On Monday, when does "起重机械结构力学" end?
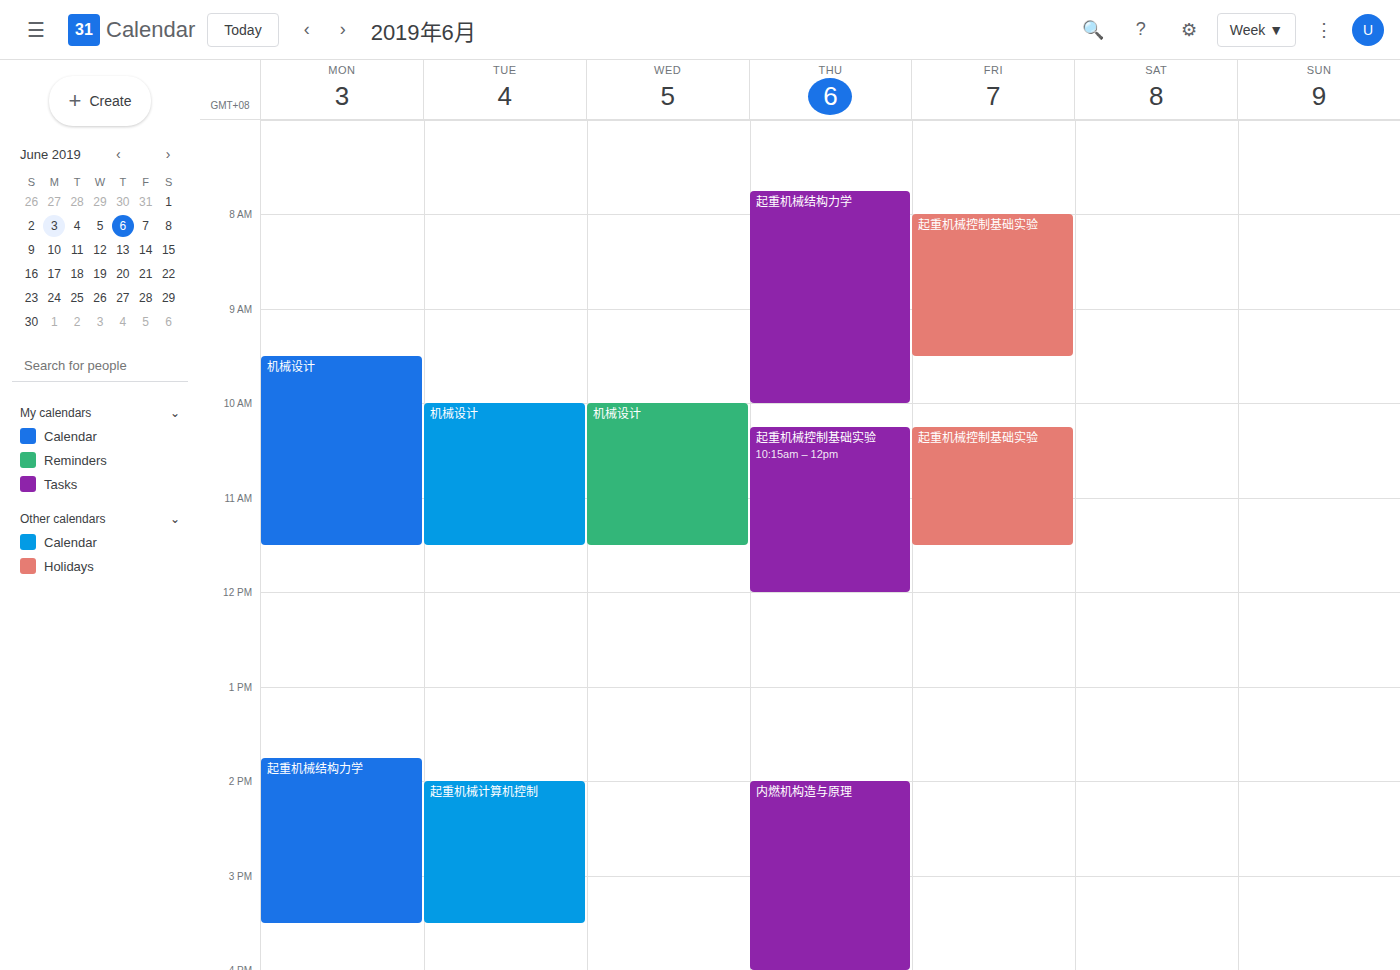
3:30 PM